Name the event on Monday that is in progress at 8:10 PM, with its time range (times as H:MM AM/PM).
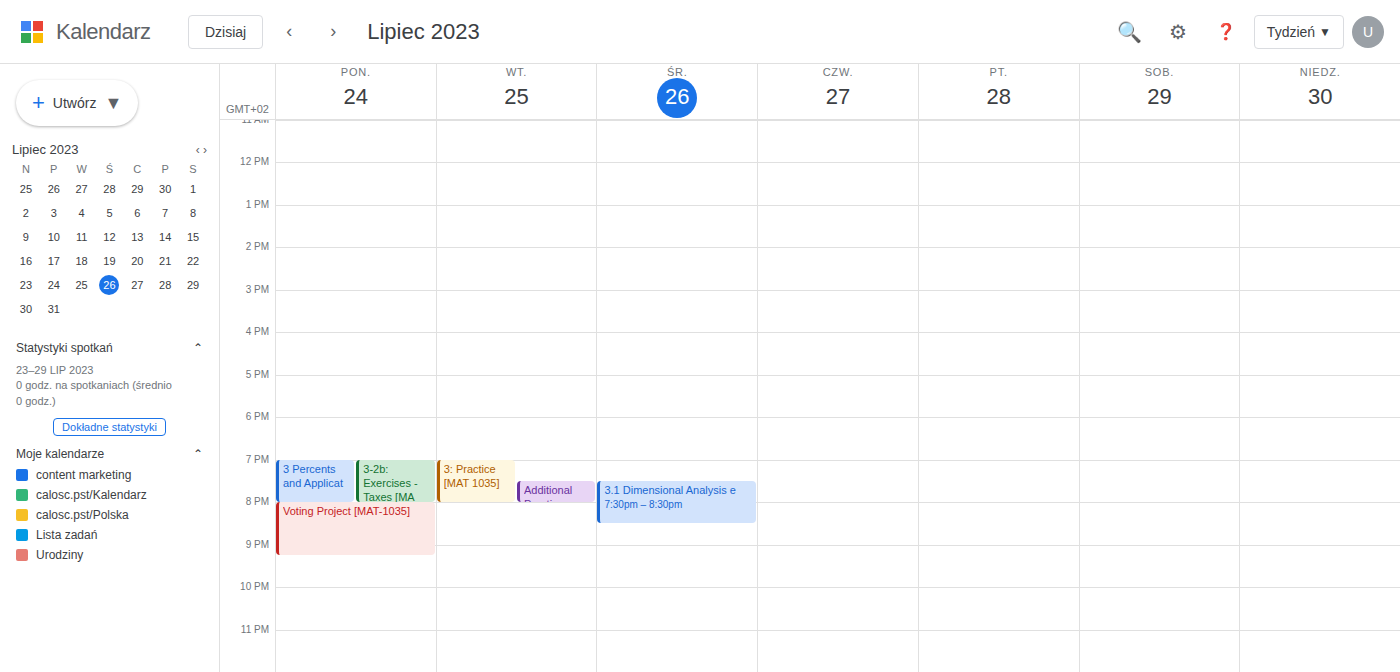
"Voting Project [MAT-1035]", 8:00 PM to 9:15 PM